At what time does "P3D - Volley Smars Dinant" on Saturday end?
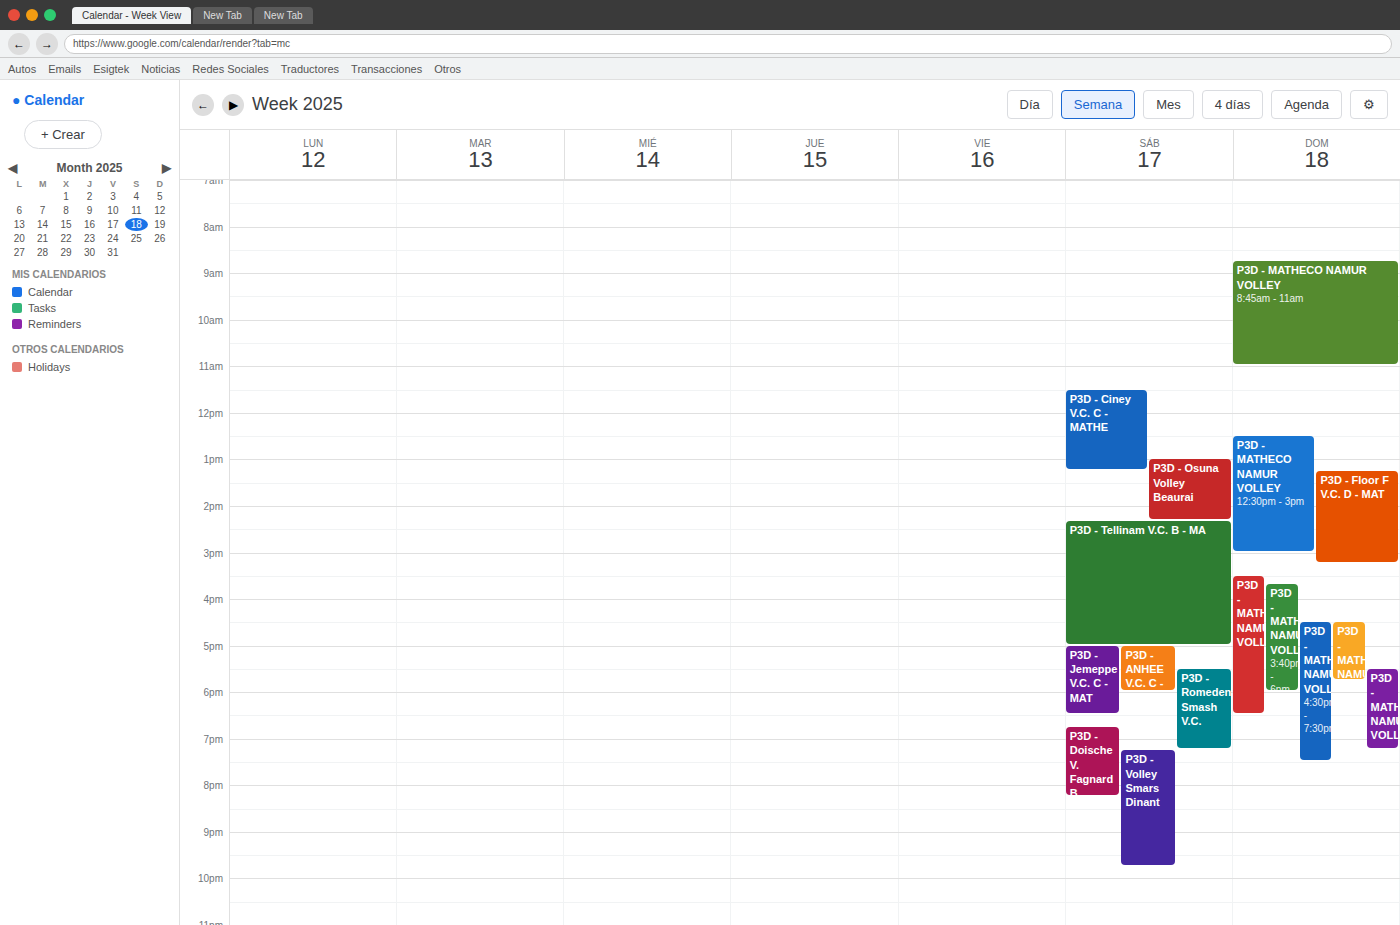
9:45 PM